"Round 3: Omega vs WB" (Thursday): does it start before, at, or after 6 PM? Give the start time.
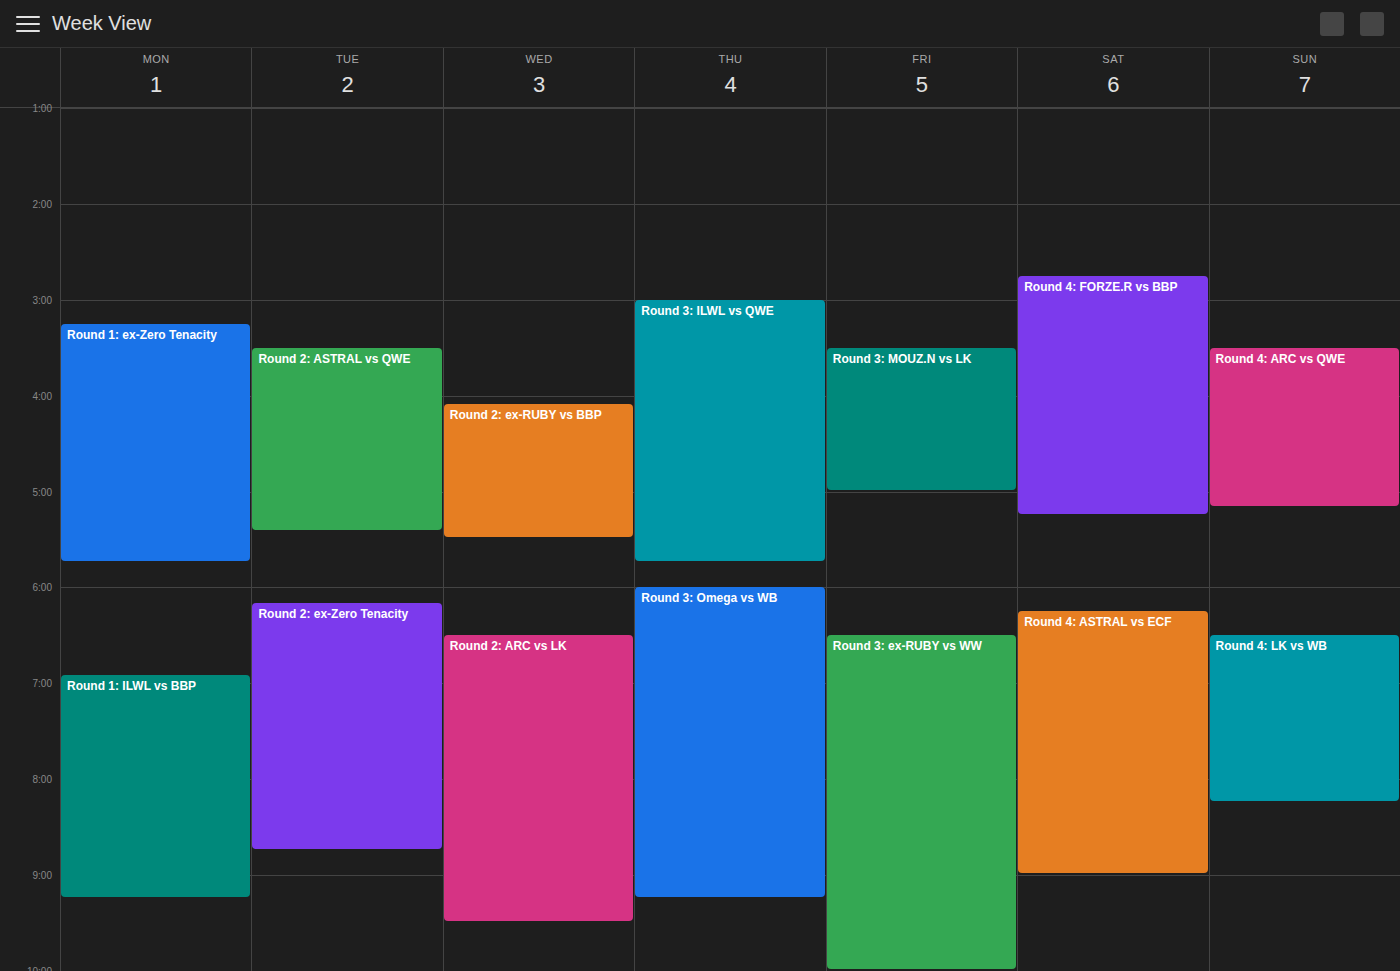
6:00 PM -- exactly at 6 PM, on the 6 PM line.